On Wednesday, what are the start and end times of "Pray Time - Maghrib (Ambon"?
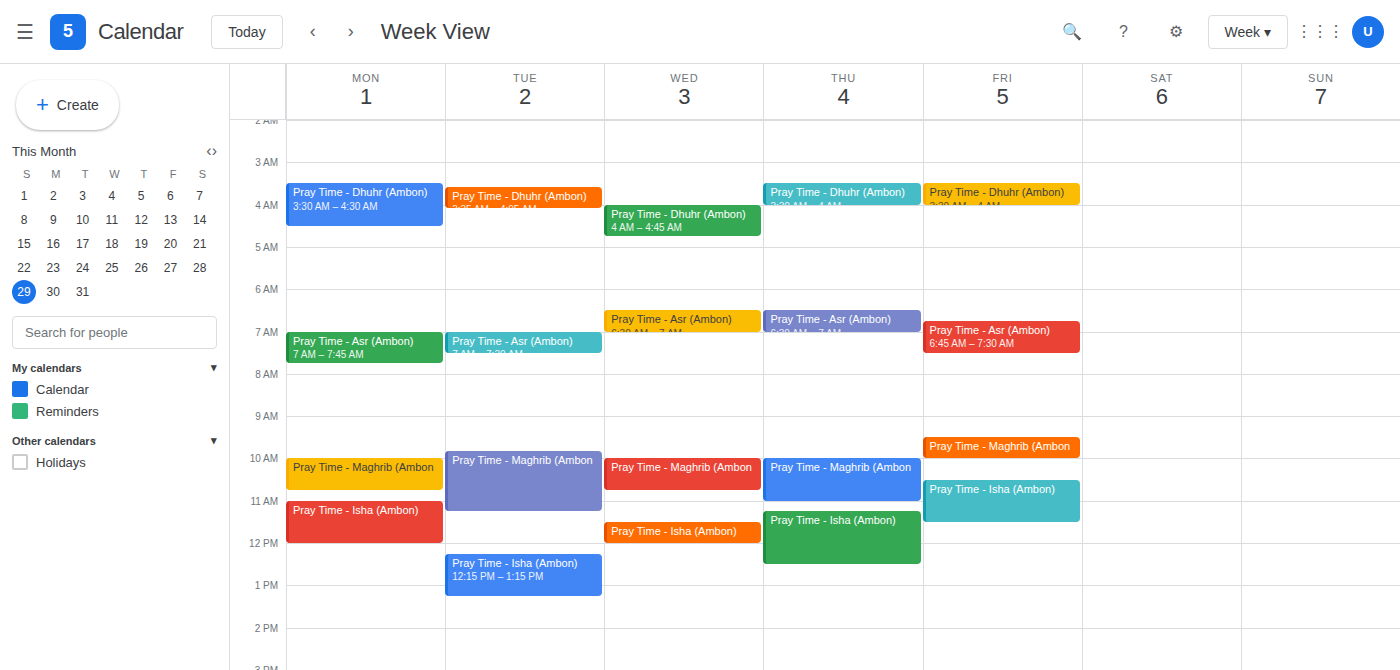
10:00 AM to 10:45 AM